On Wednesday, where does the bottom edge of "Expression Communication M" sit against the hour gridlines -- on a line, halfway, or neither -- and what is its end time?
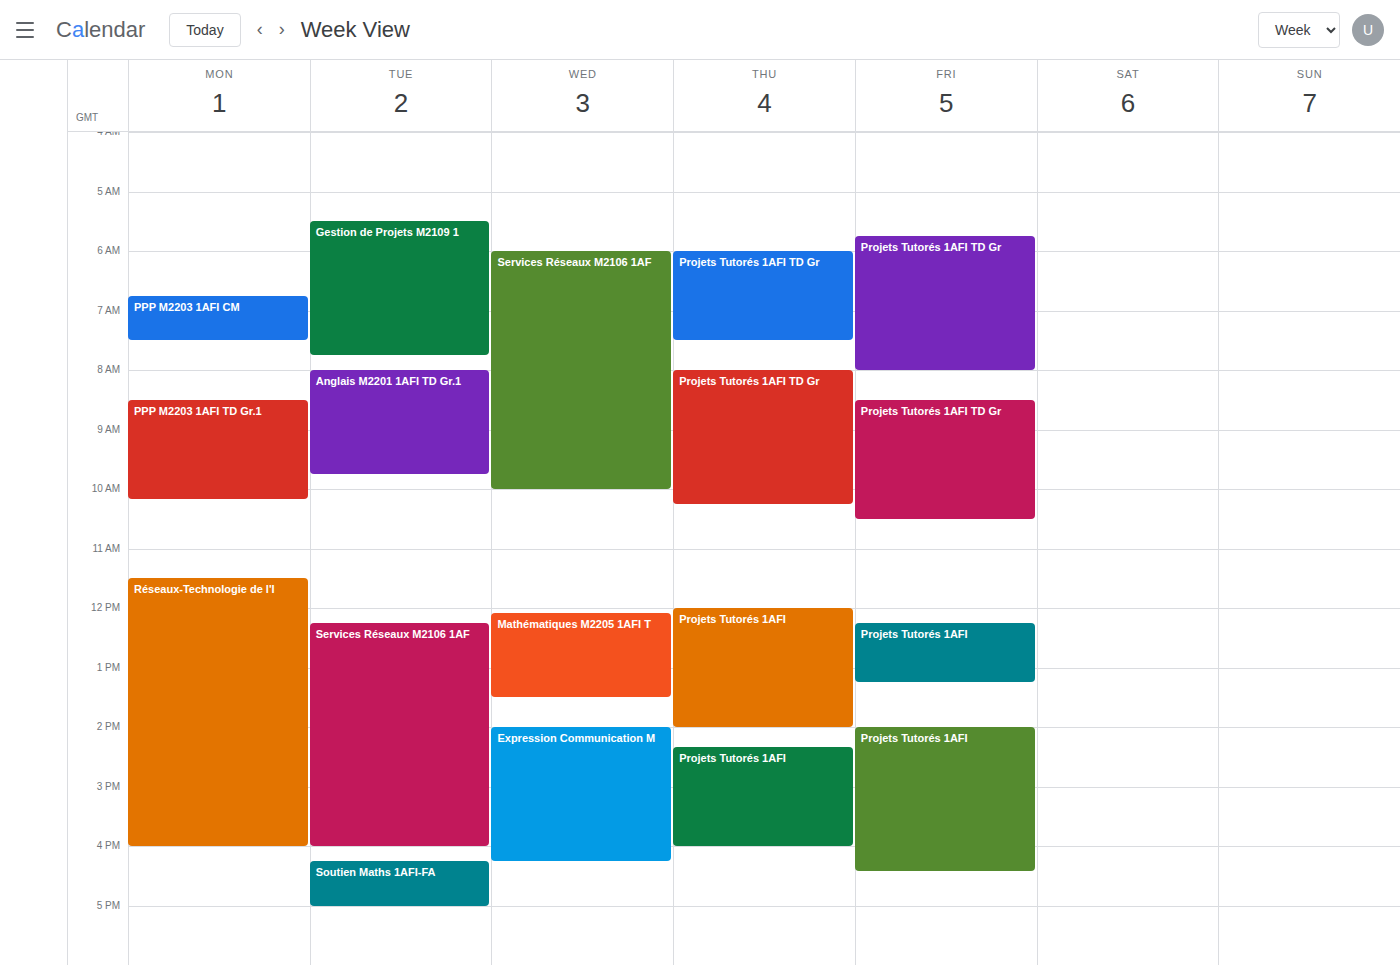
4:15 PM -- neither: a quarter of the way from the 4 PM line to the 5 PM line.